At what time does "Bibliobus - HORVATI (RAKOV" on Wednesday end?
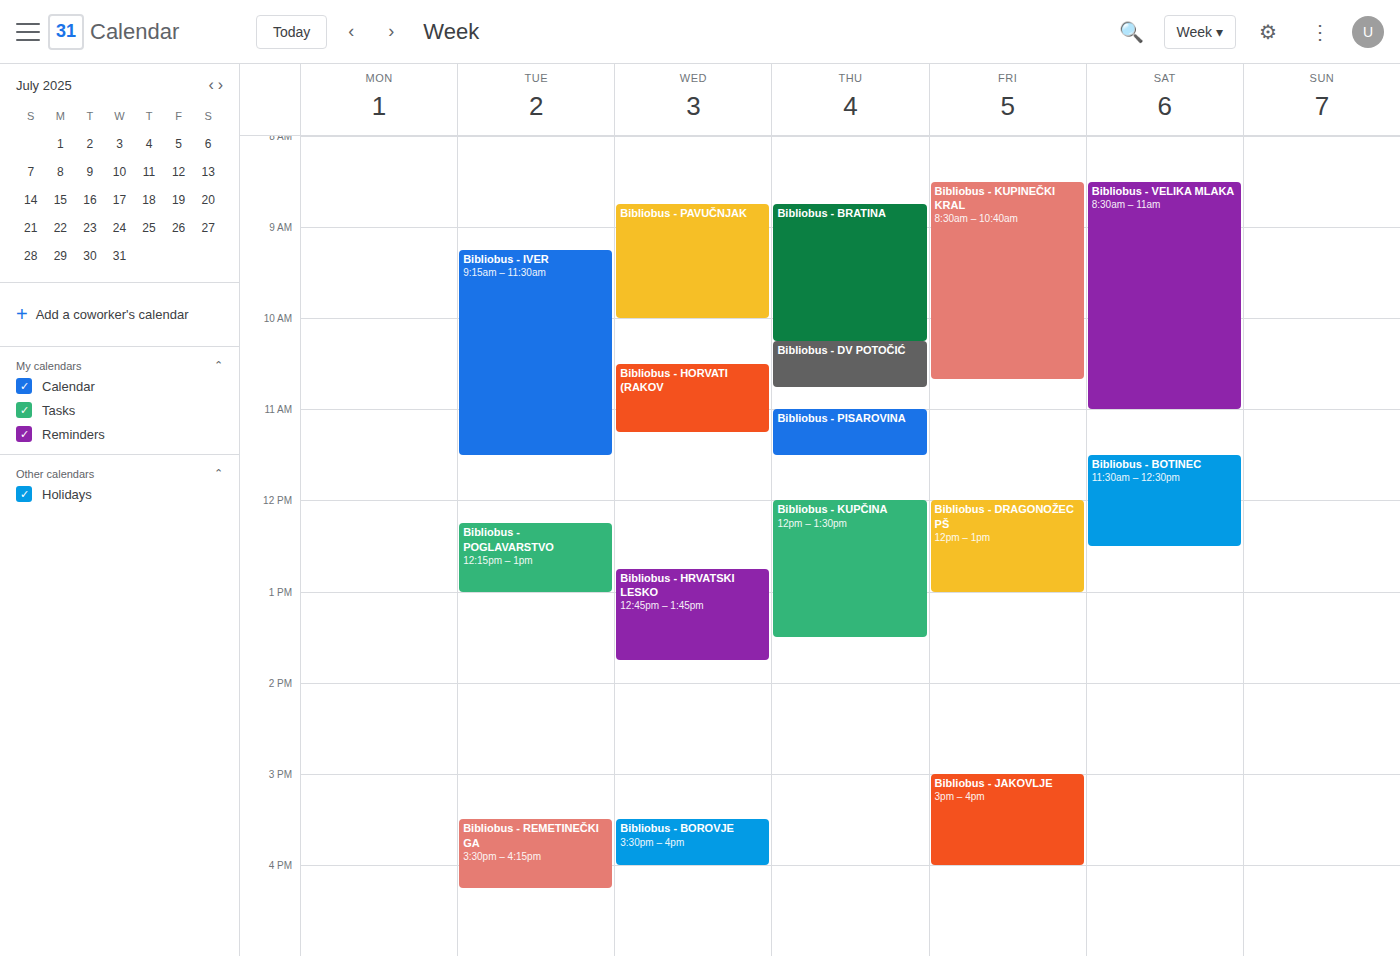
11:15 AM